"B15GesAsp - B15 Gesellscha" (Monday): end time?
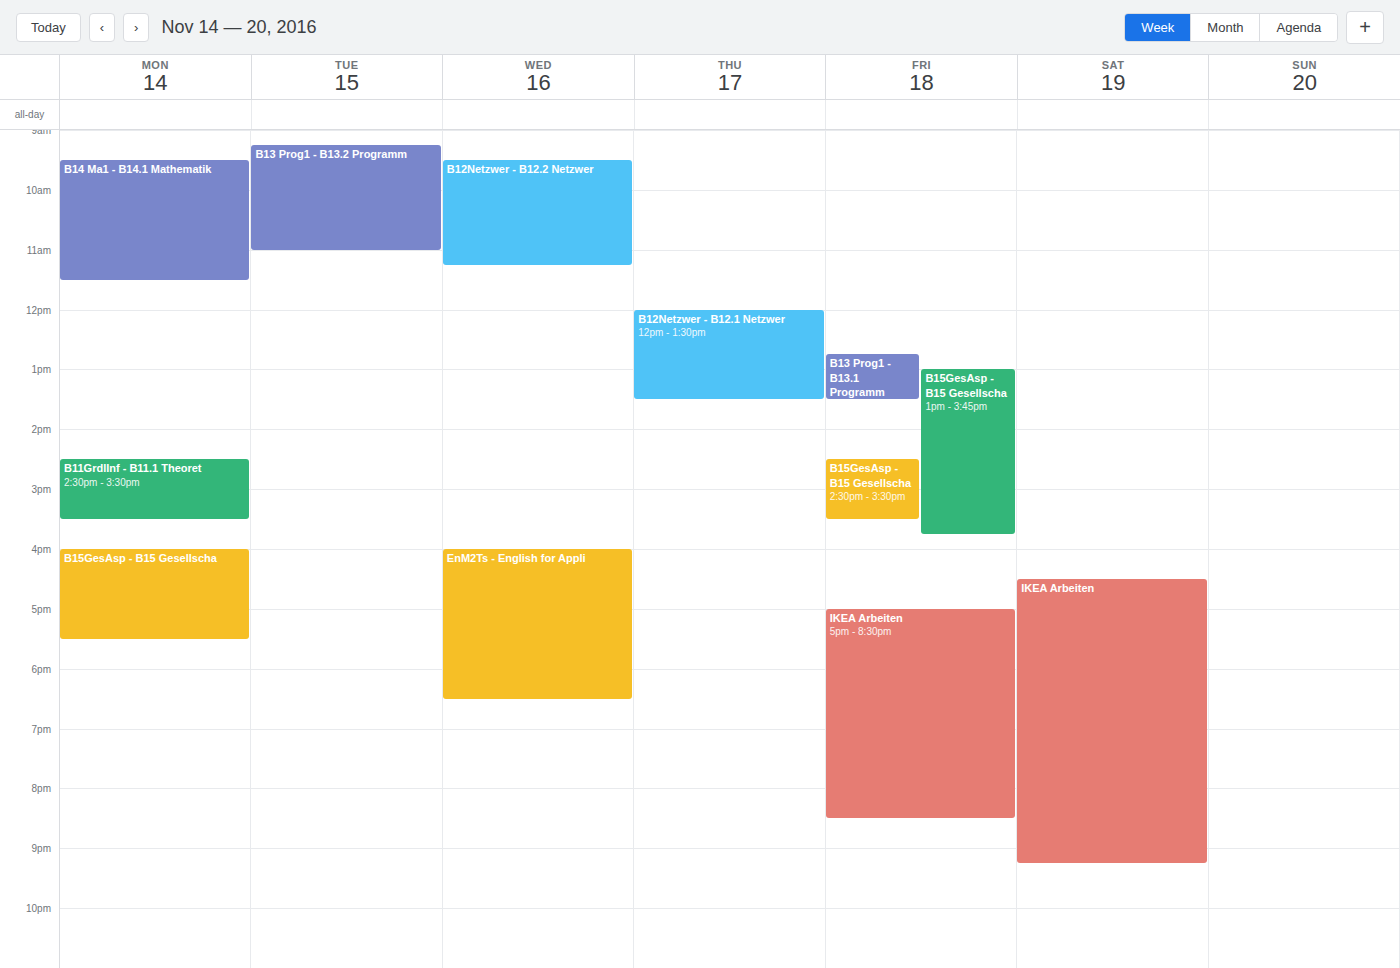
5:30 PM